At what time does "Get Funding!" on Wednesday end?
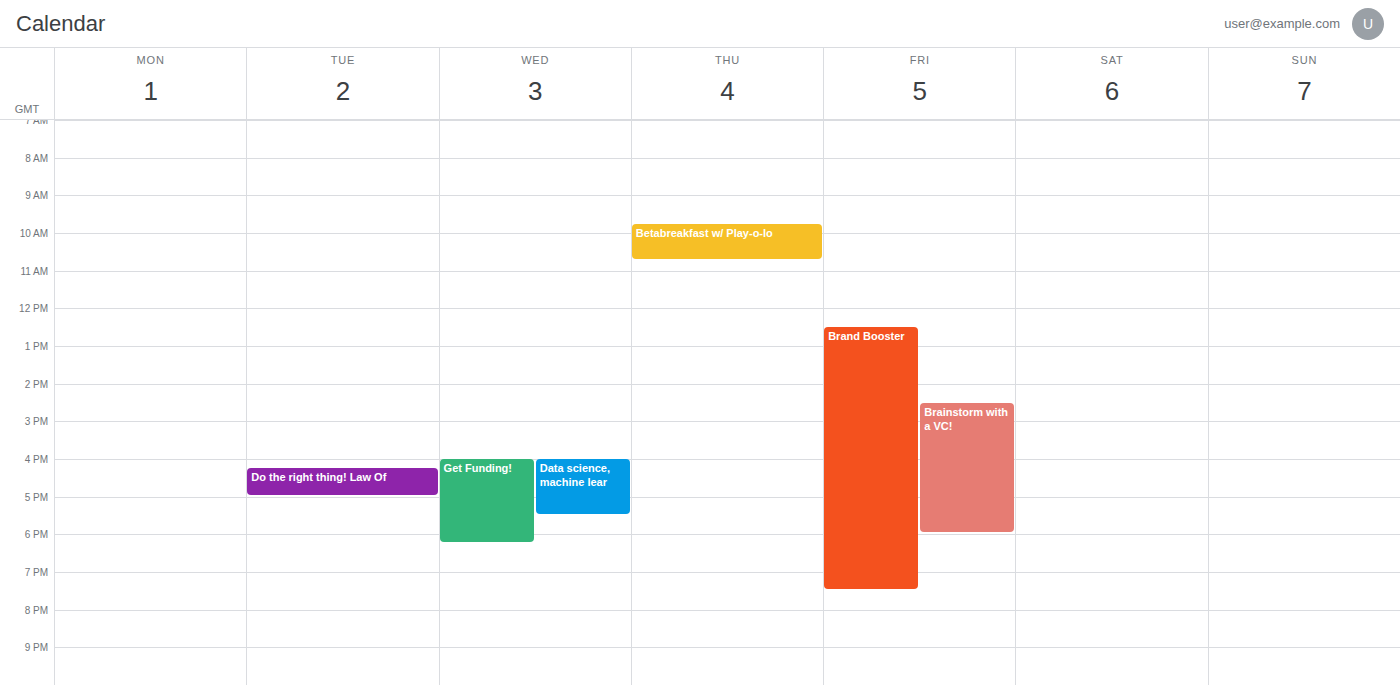
6:15 PM